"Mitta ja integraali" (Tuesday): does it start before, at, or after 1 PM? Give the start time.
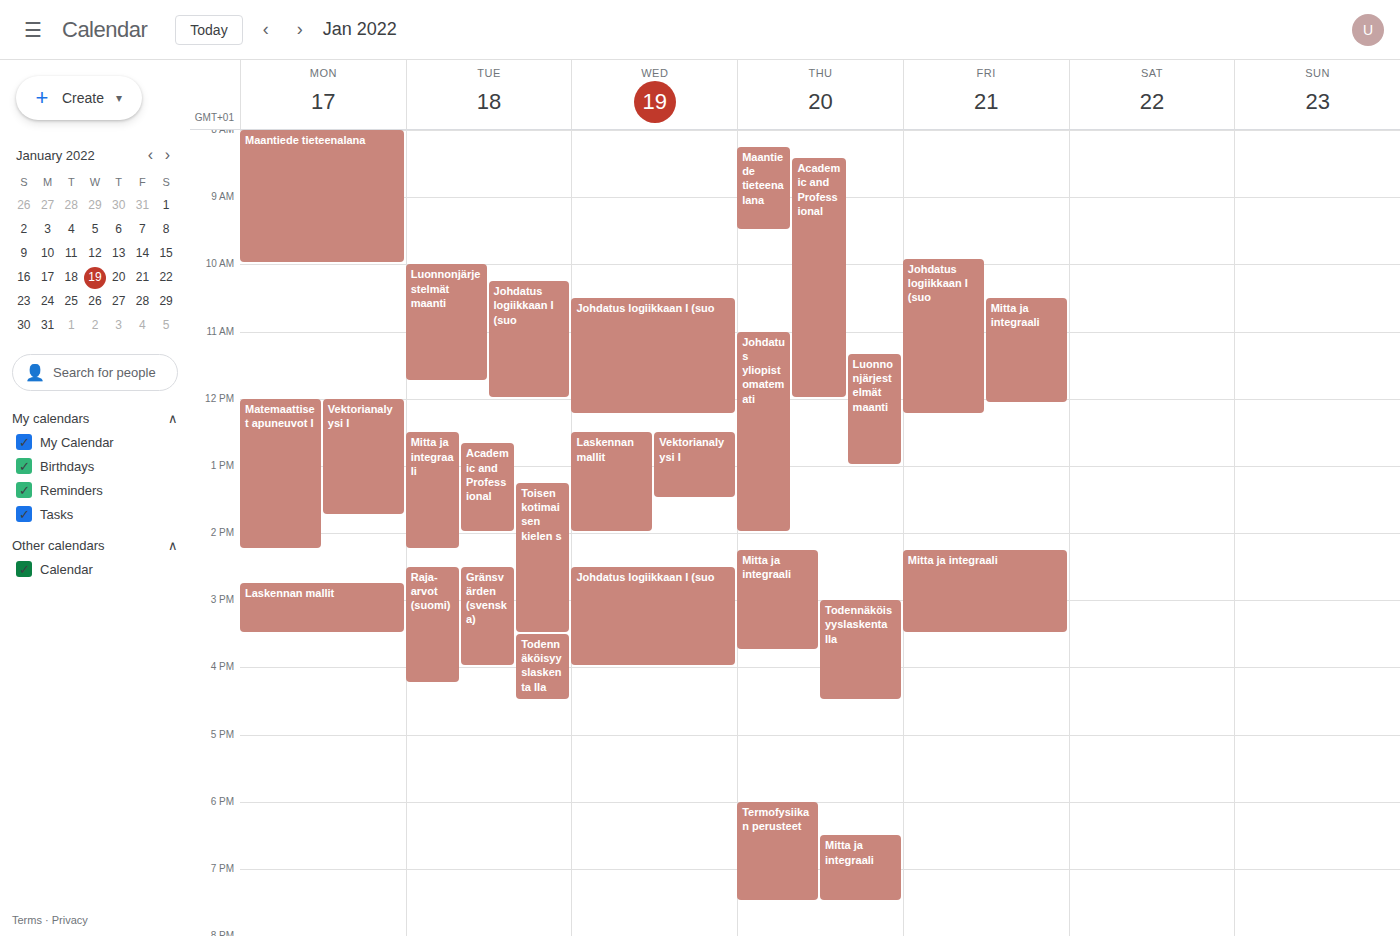
12:30 PM -- before 1 PM, 30 minutes above the 1 PM line.